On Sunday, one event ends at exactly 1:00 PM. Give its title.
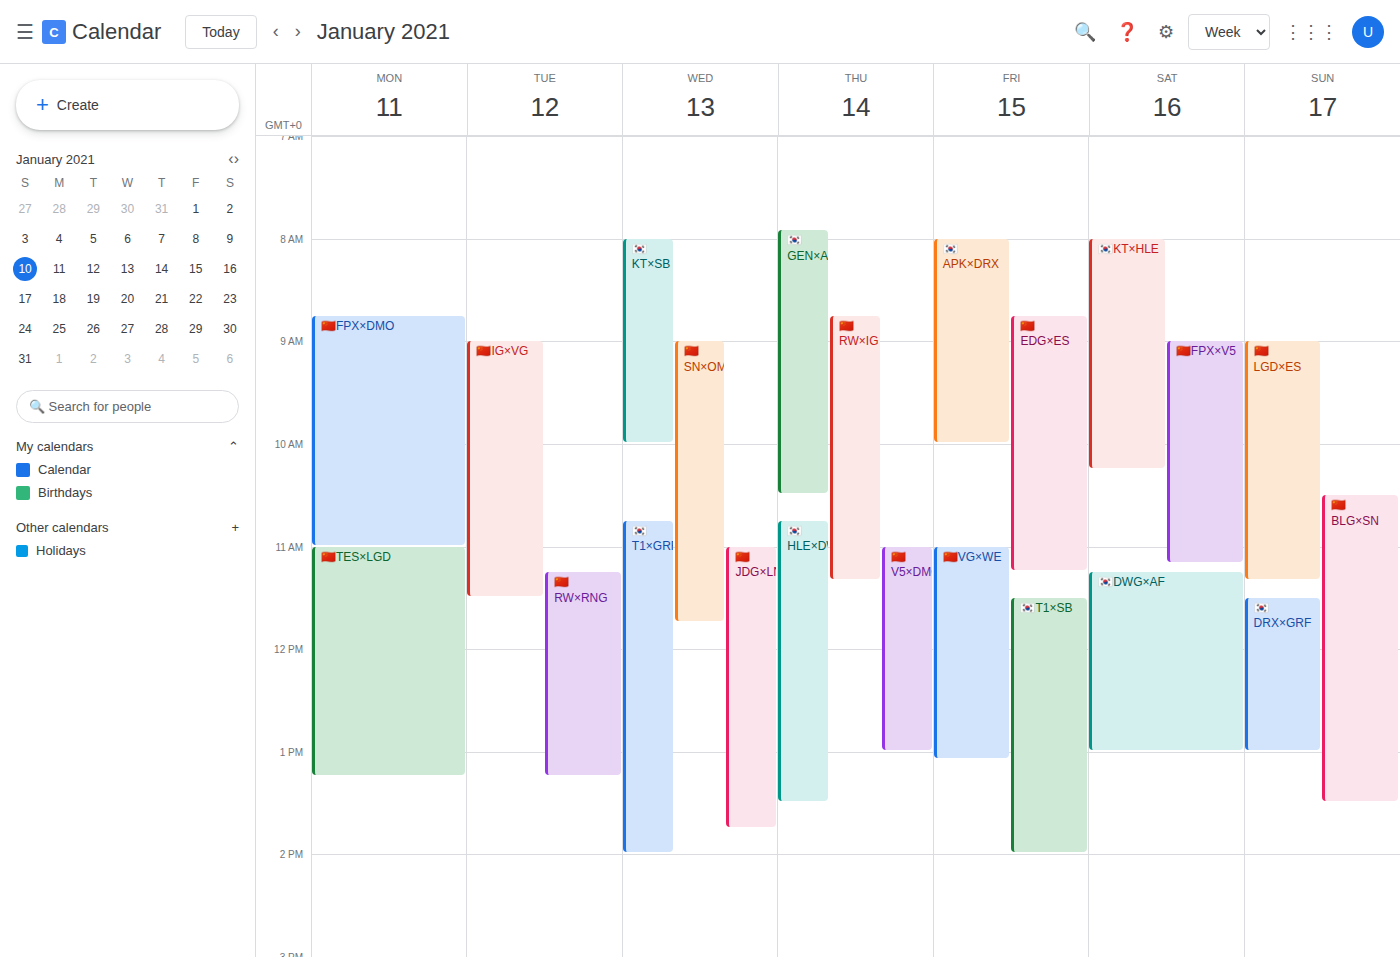
"🇰🇷DRX×GRF"